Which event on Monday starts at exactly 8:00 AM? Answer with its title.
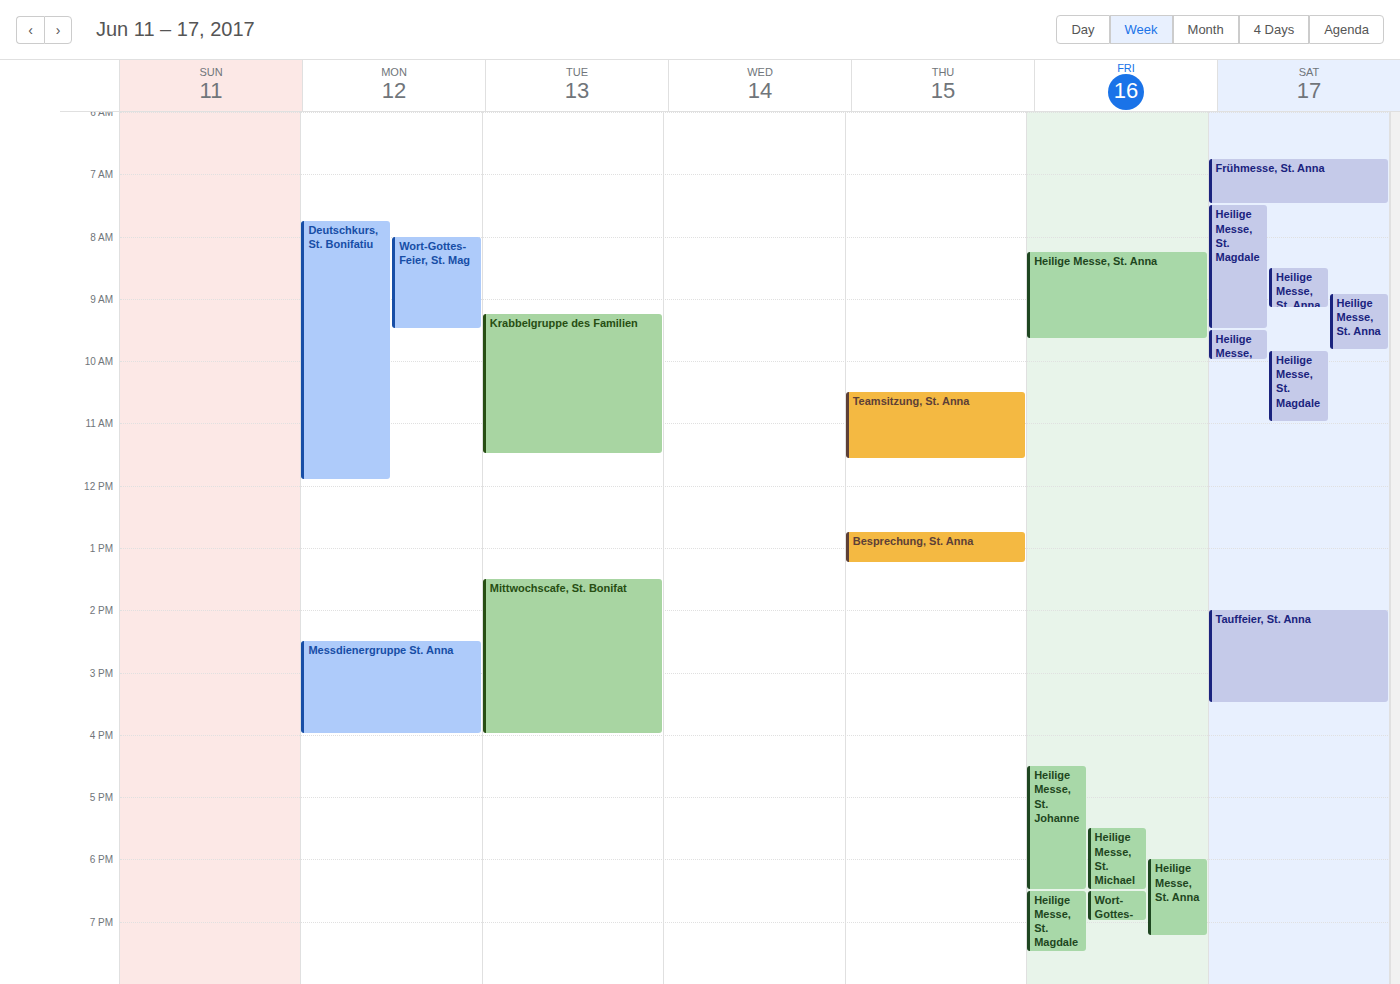
"Wort-Gottes-Feier, St. Mag"